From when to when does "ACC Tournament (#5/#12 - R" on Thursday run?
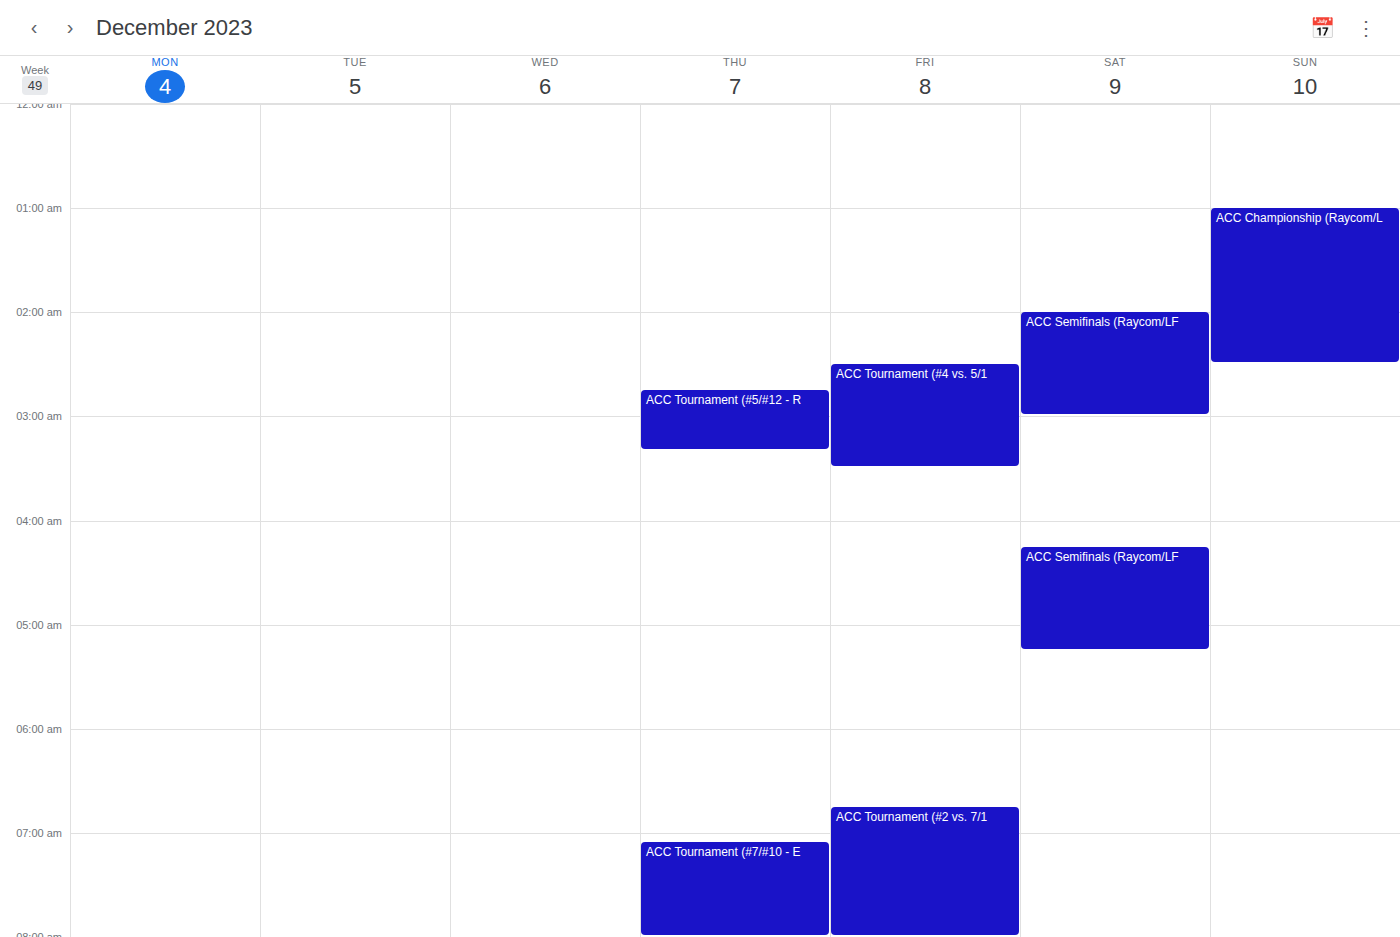
02:45 to 03:20